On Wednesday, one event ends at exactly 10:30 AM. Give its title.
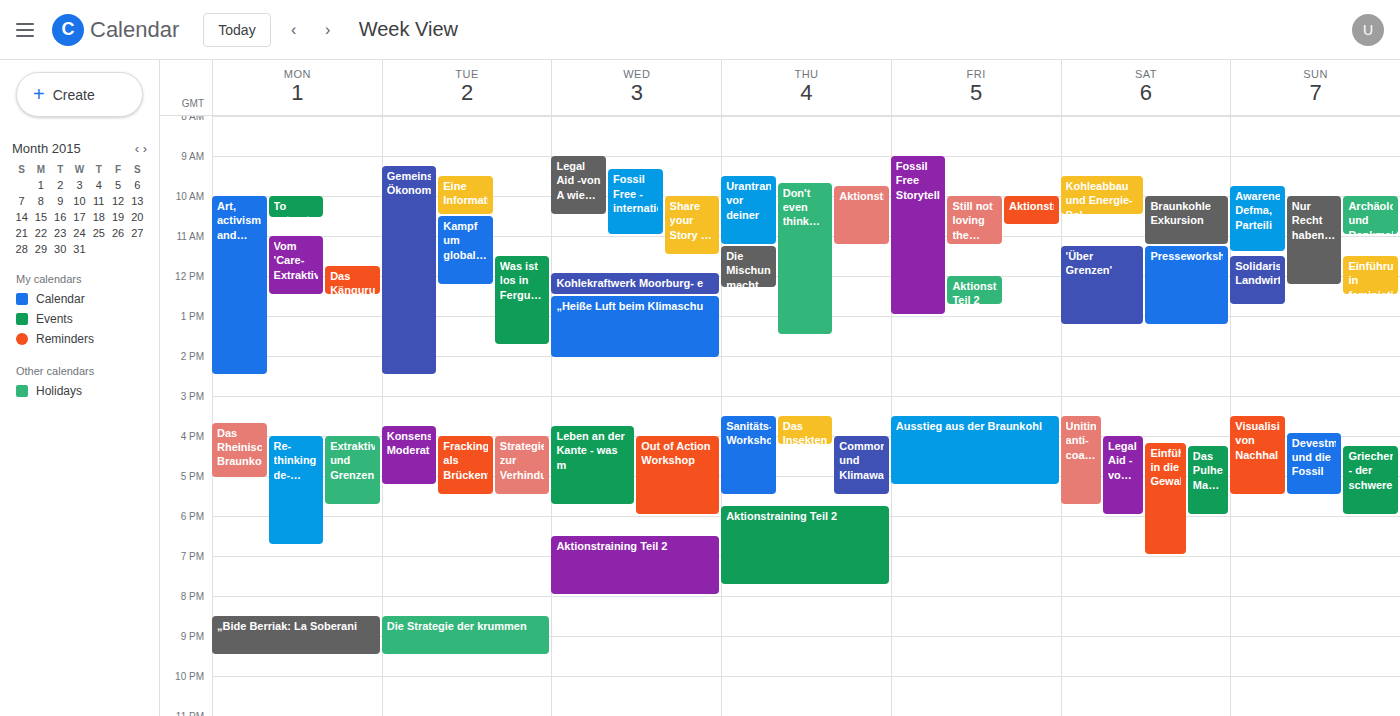
"Legal Aid -von A wie Anket"